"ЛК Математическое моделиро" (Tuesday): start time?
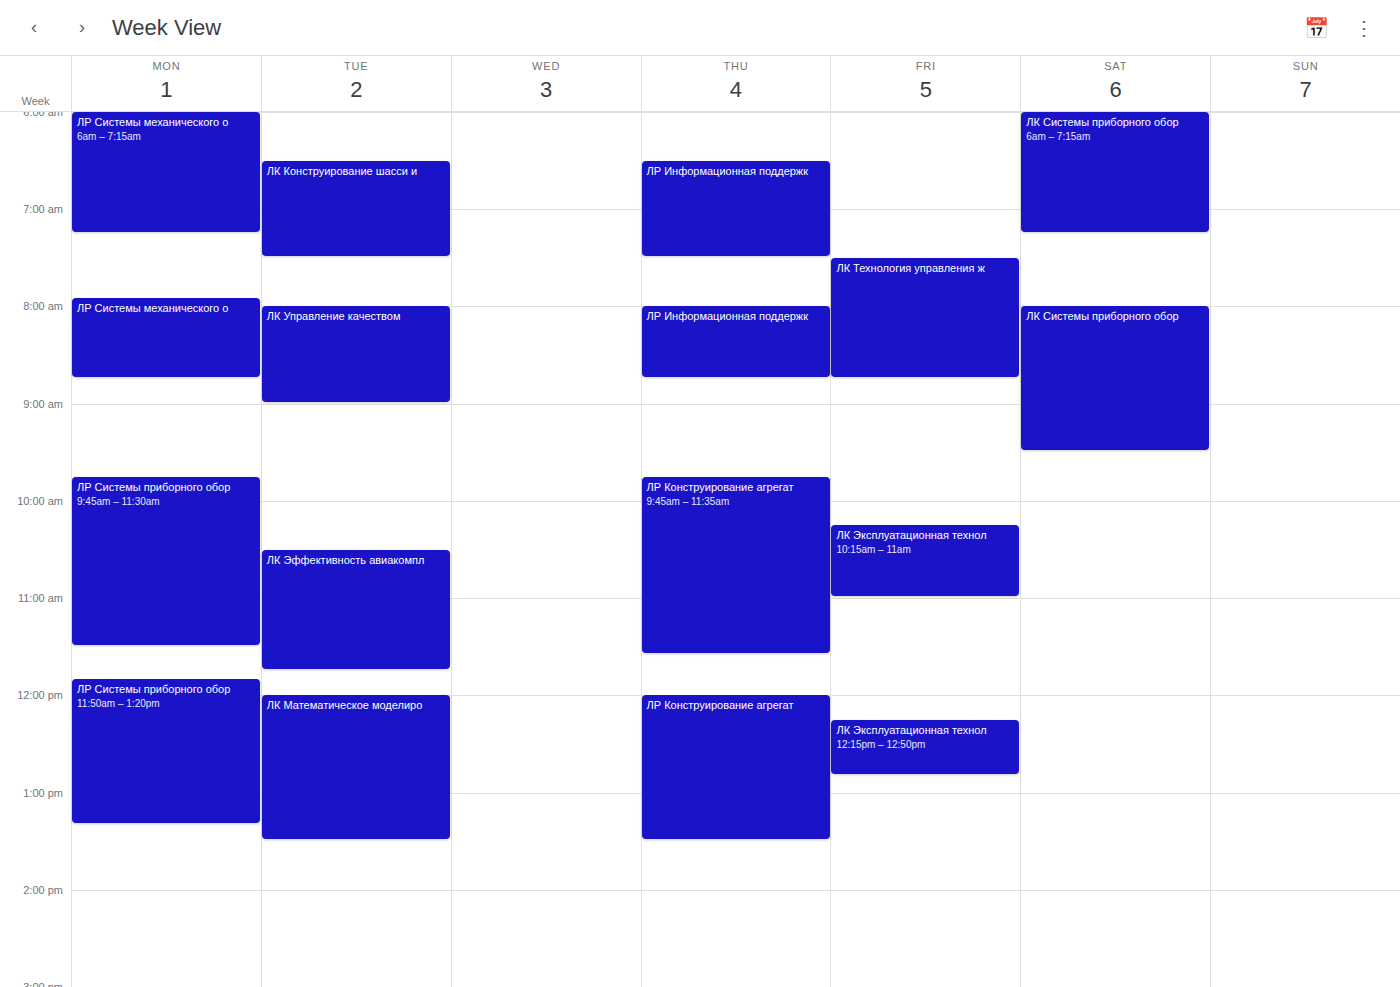
12:00 PM